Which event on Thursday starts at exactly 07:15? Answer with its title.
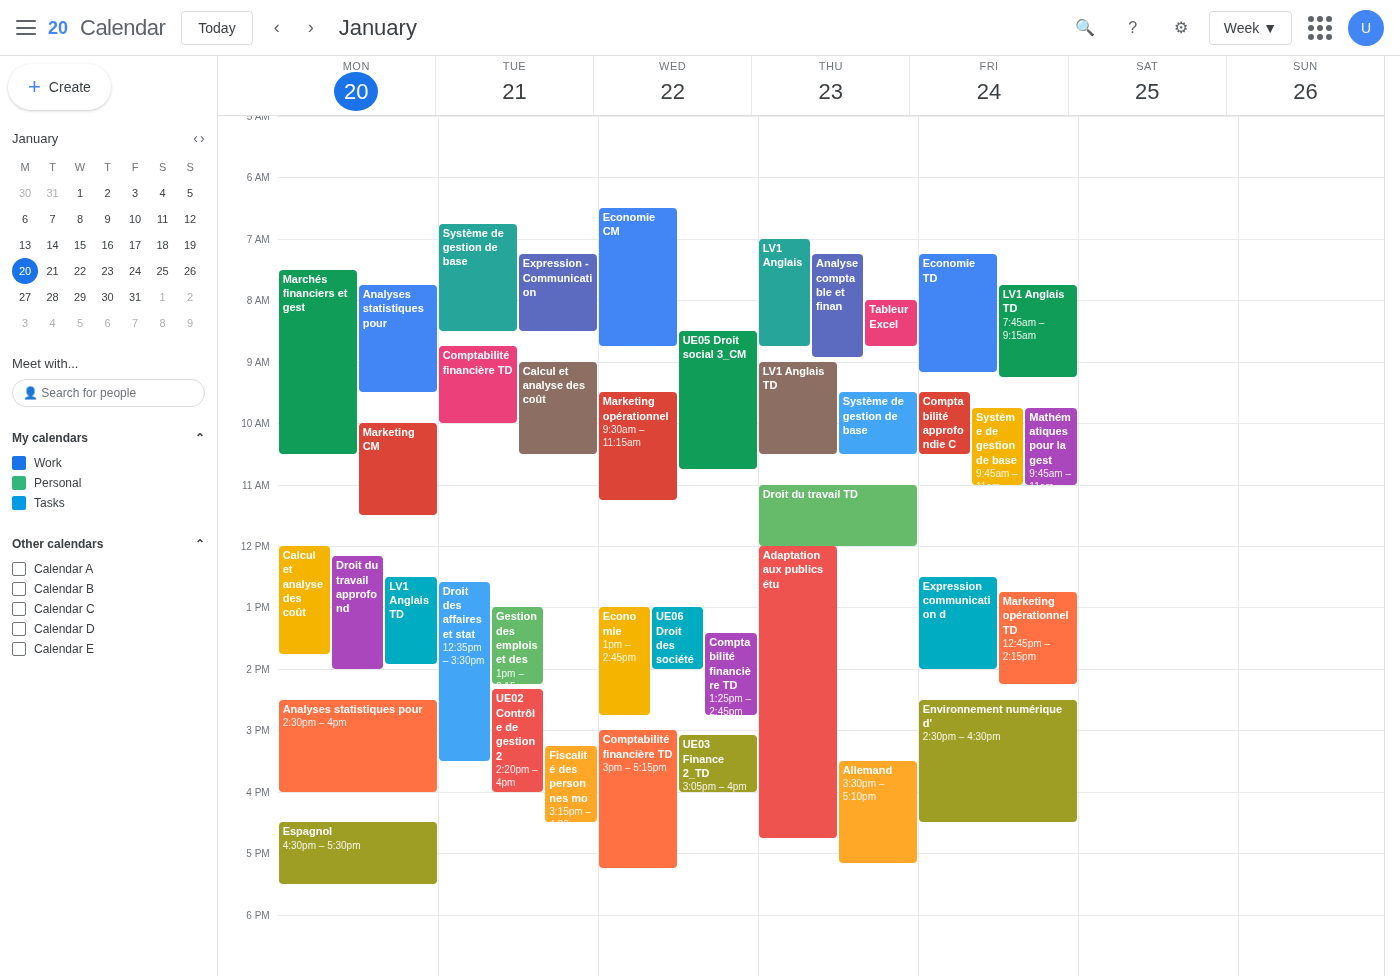
"Analyse comptable et finan"